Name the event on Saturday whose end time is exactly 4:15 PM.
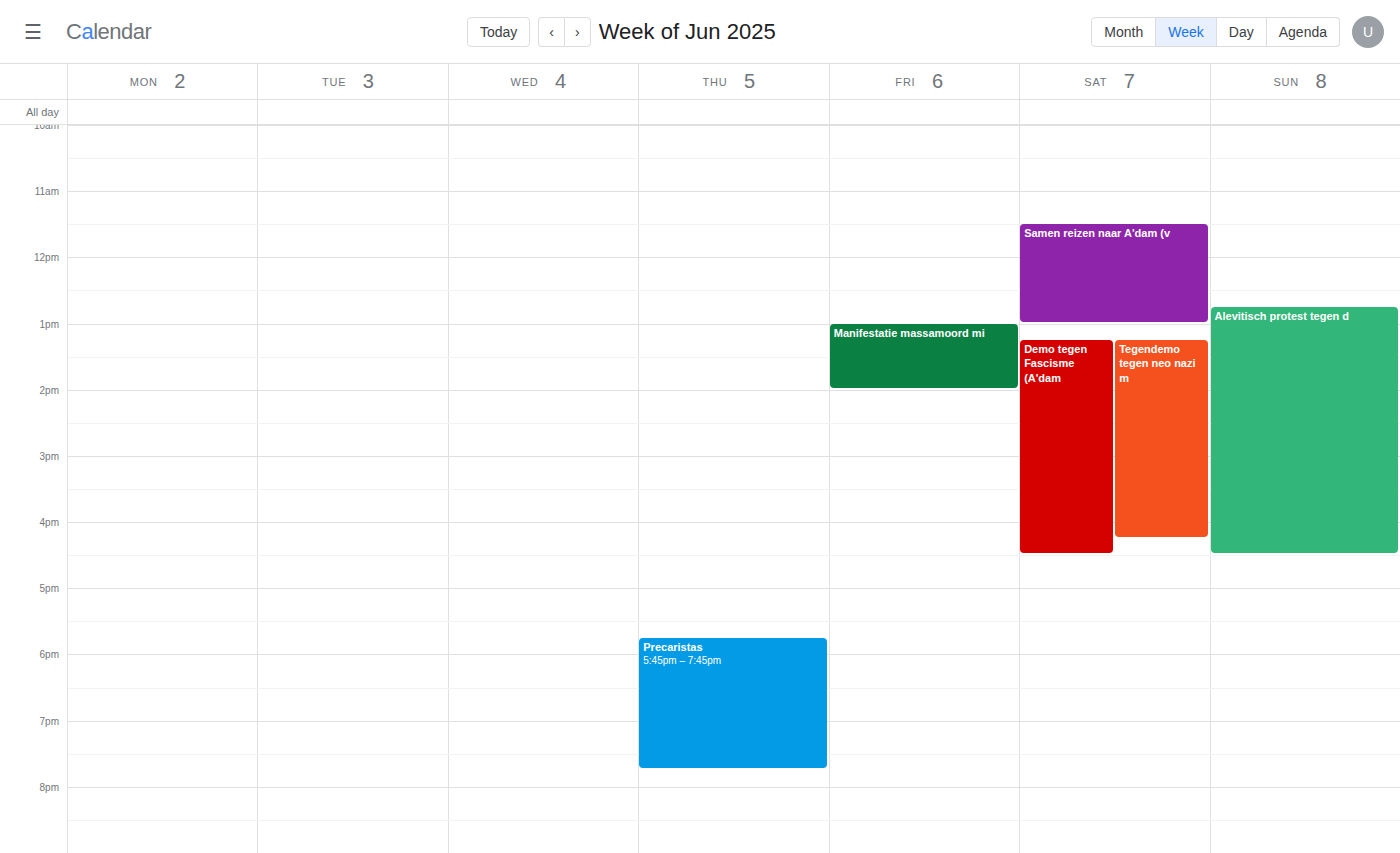
"Tegendemo tegen neo nazi m"